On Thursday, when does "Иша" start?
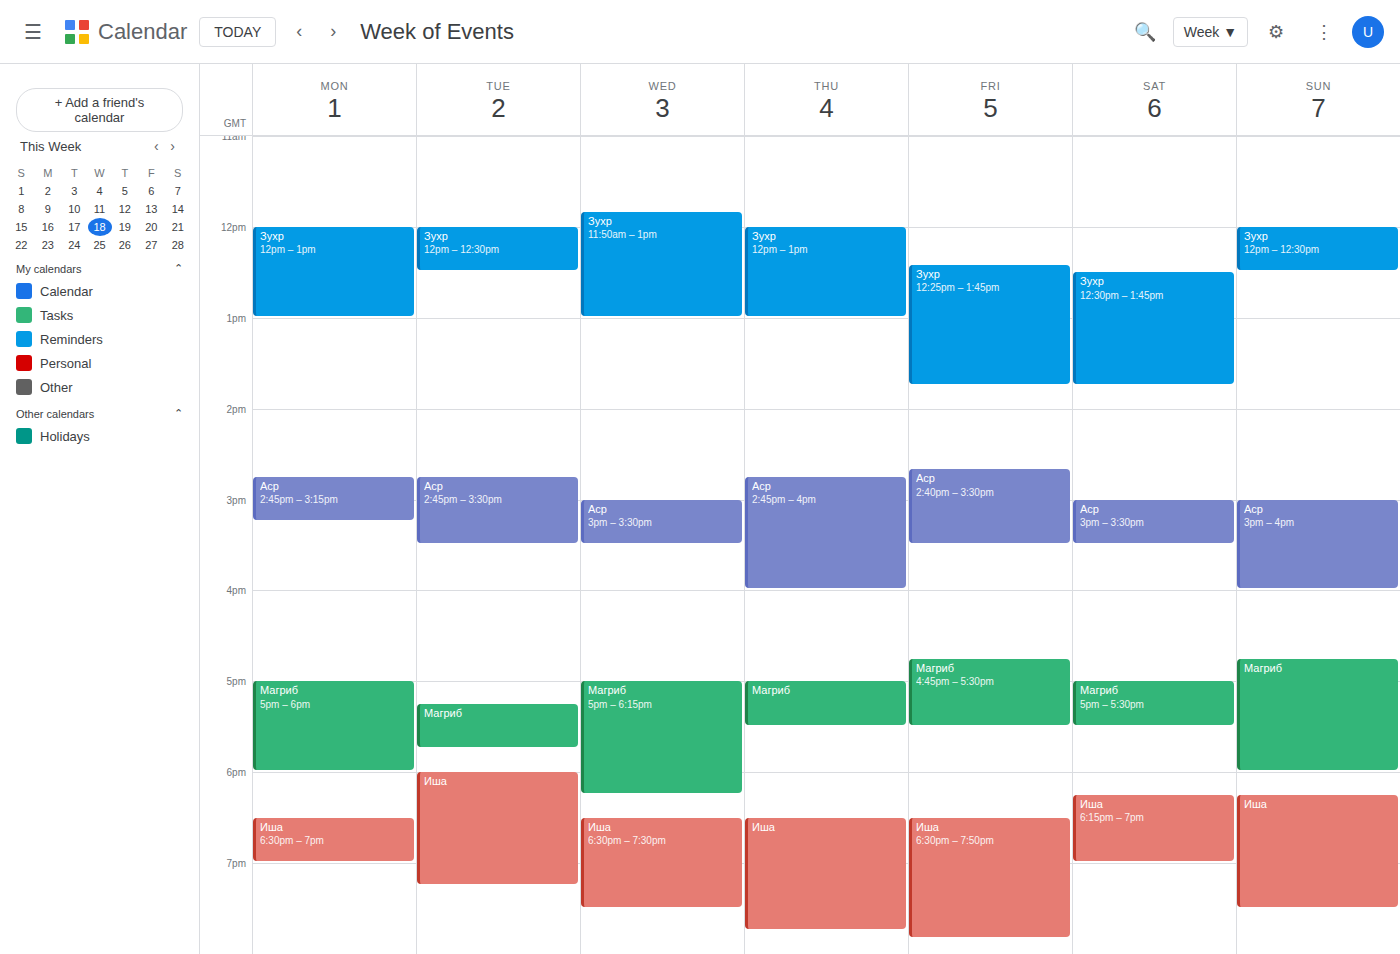
18:30